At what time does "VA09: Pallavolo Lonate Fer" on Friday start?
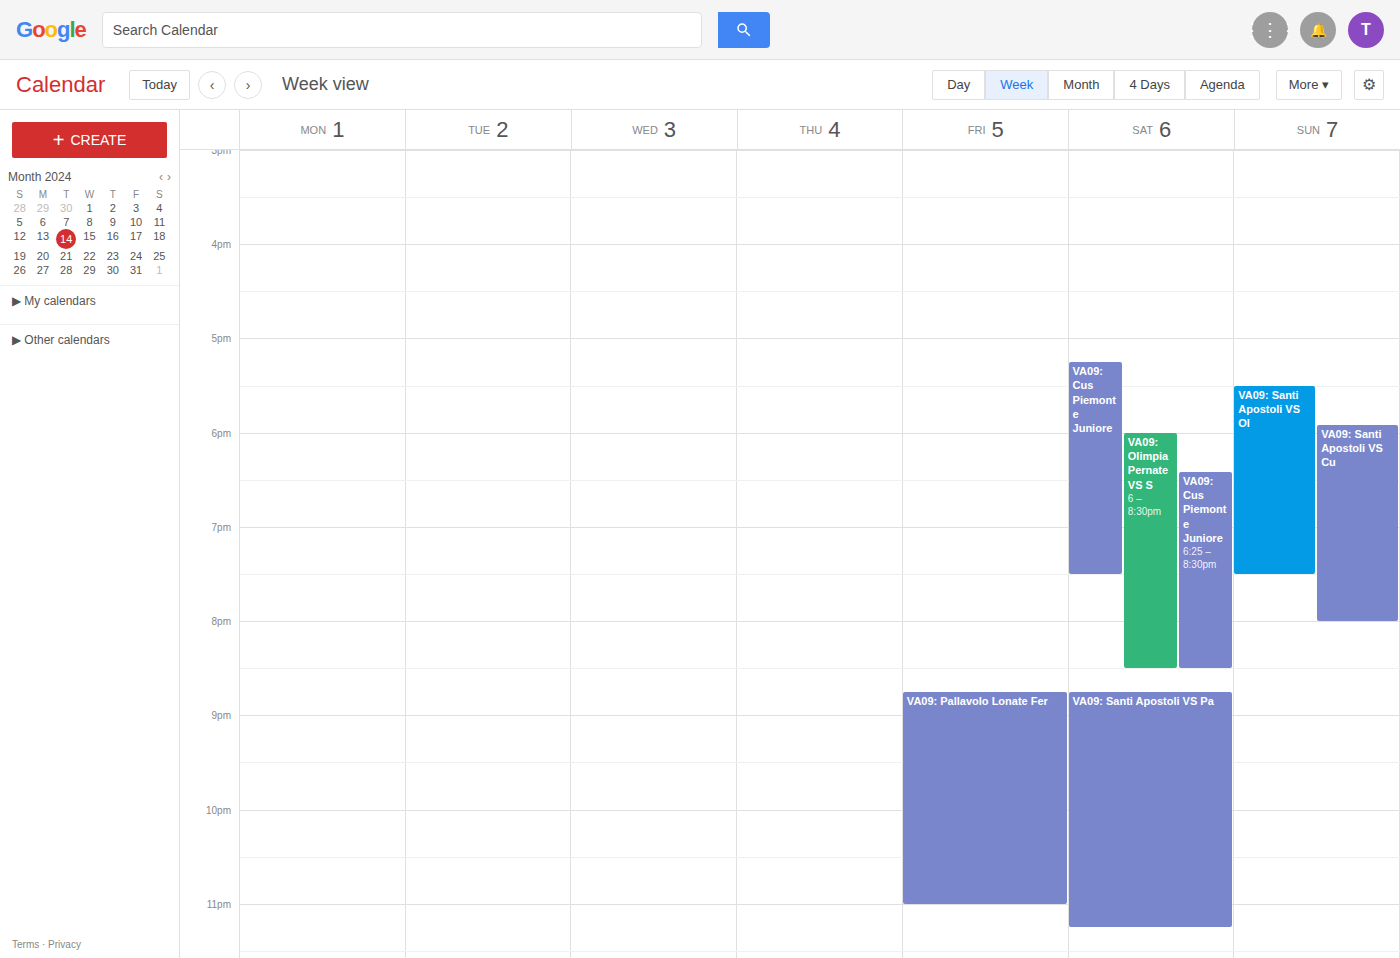
20:45